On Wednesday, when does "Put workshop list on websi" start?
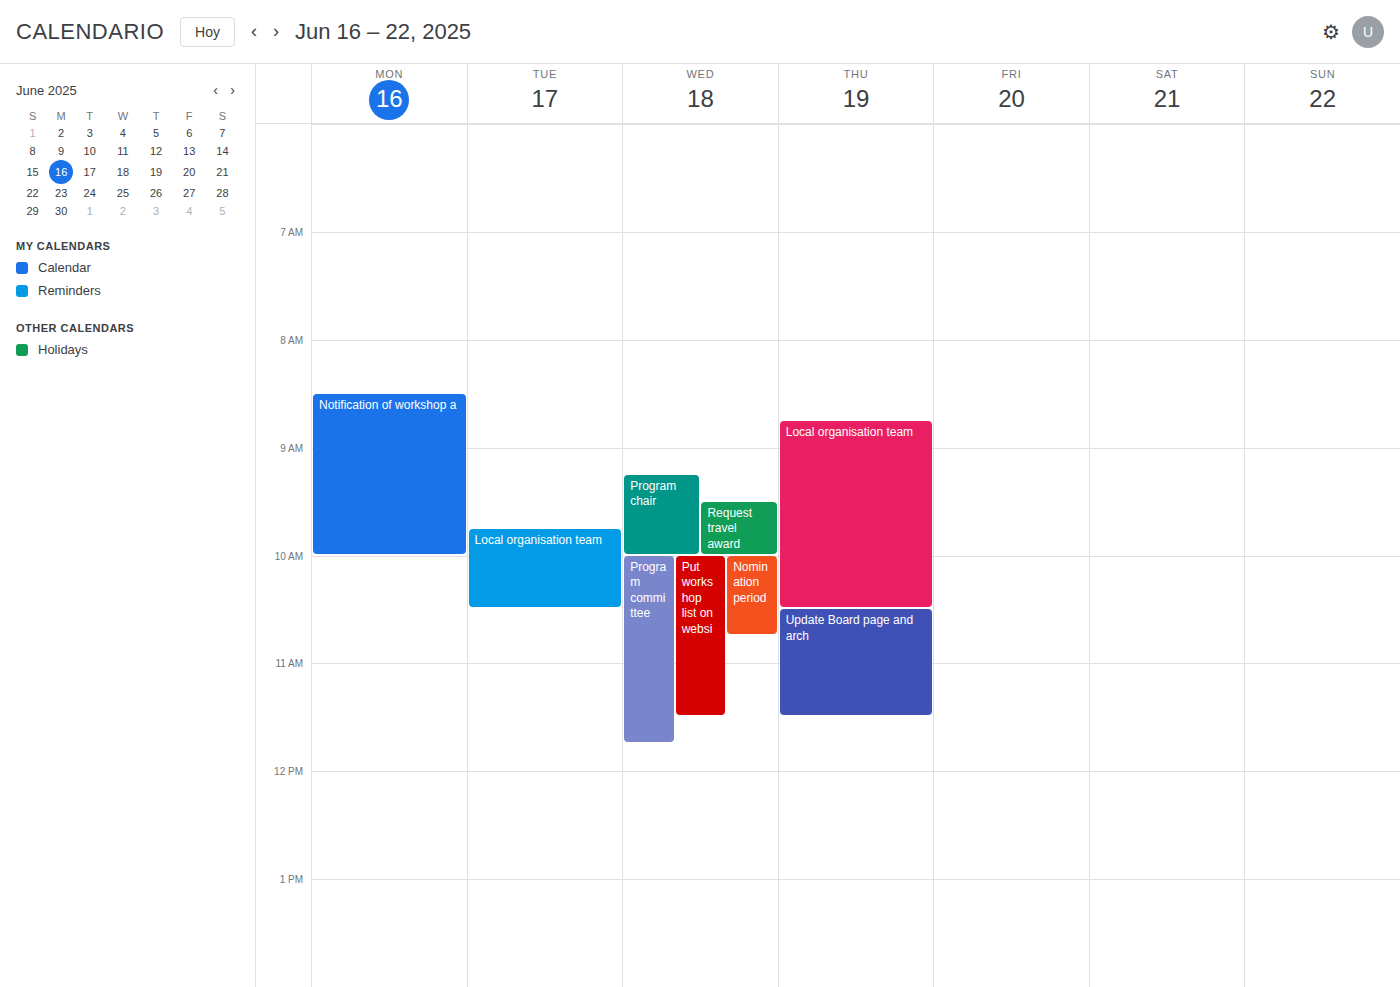
10:00 AM